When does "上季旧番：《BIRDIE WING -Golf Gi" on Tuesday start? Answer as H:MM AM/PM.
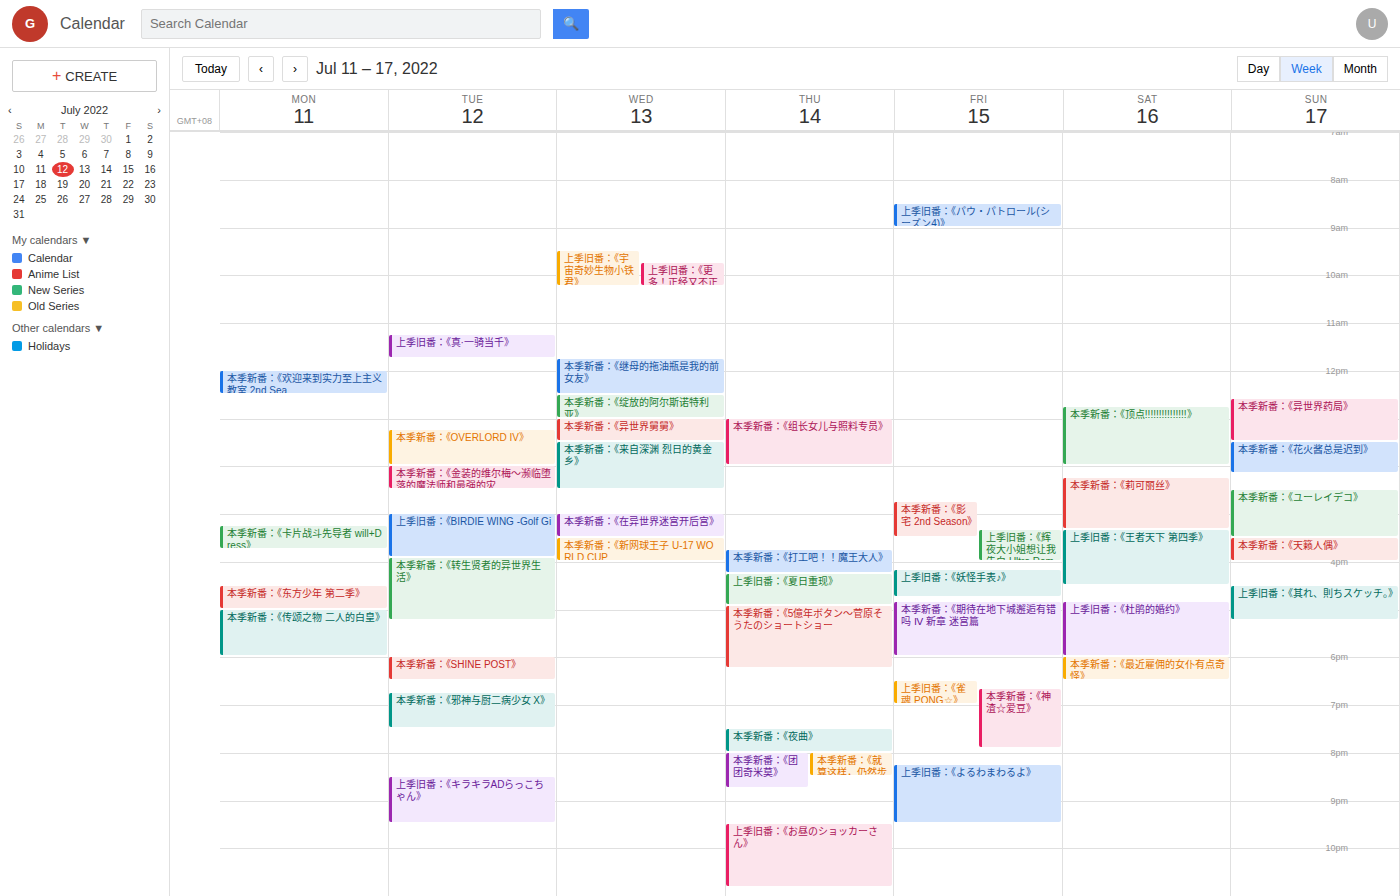
3:00 PM